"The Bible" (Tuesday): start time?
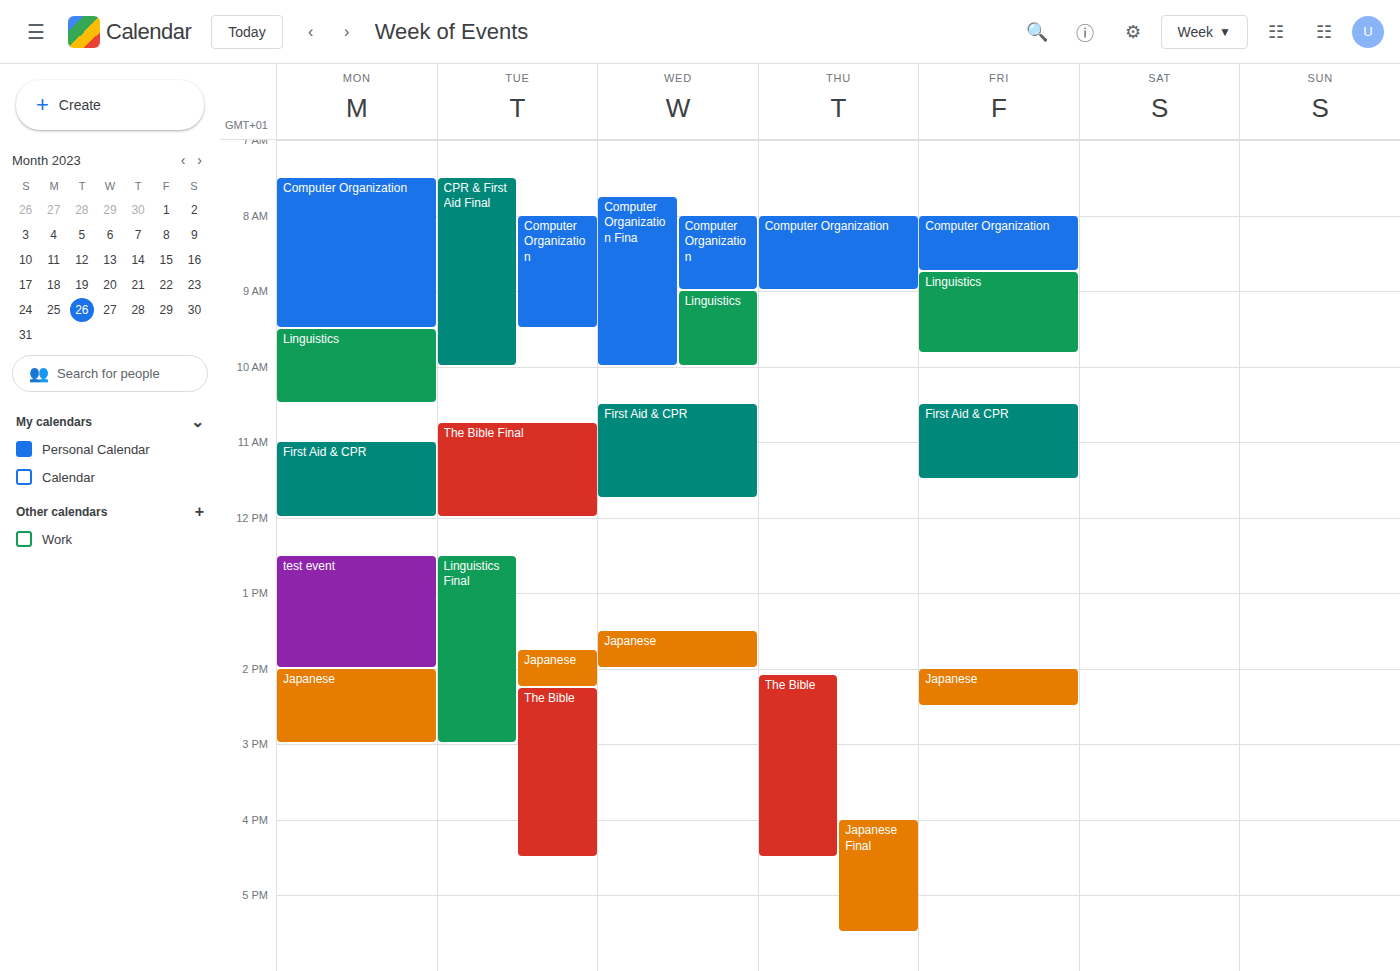
2:15 PM